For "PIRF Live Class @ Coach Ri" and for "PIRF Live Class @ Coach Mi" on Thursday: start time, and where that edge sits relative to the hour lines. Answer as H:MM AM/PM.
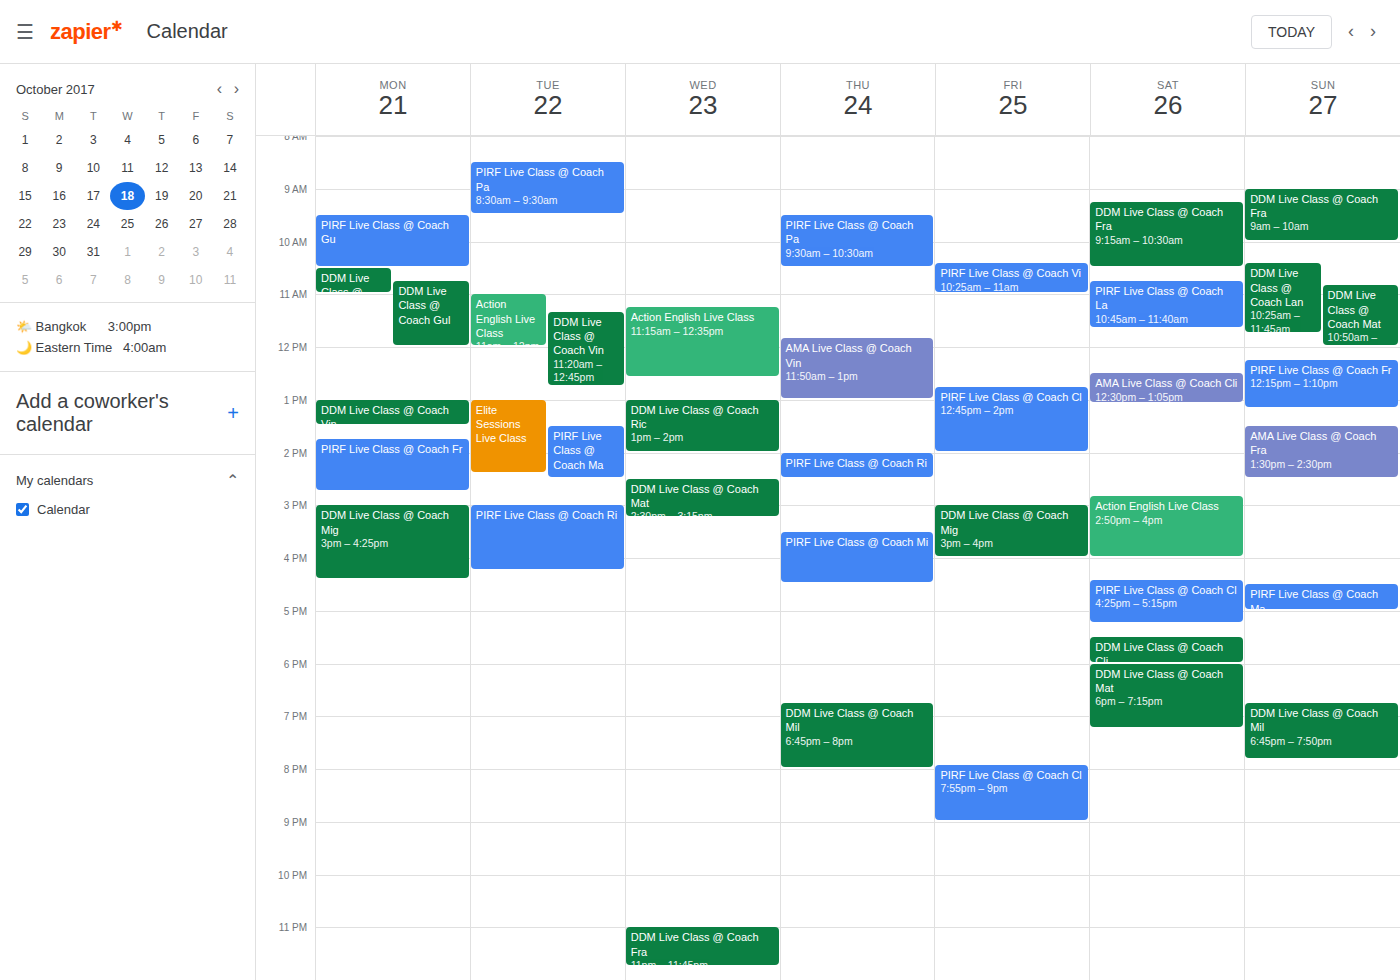
"PIRF Live Class @ Coach Ri": 2:00 PM, exactly on the 2 PM line. "PIRF Live Class @ Coach Mi": 3:30 PM, halfway between the 3 PM and 4 PM lines.